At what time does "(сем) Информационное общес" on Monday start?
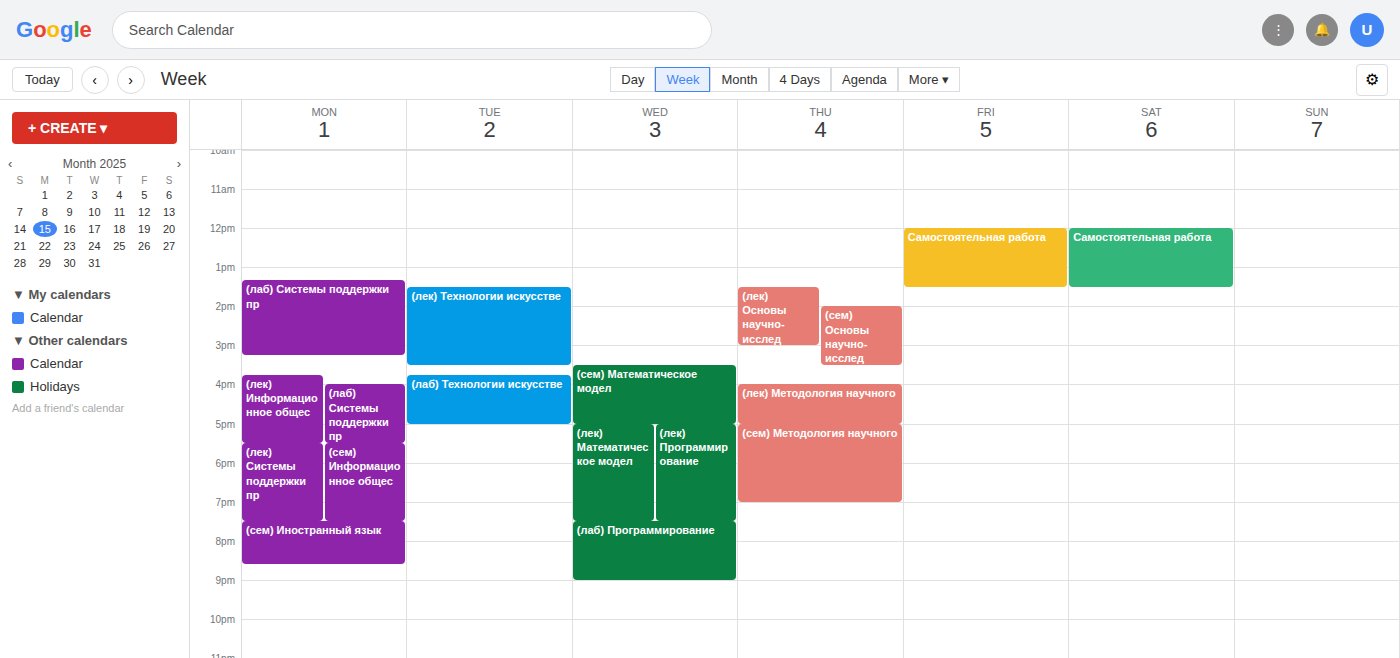
5:30 PM